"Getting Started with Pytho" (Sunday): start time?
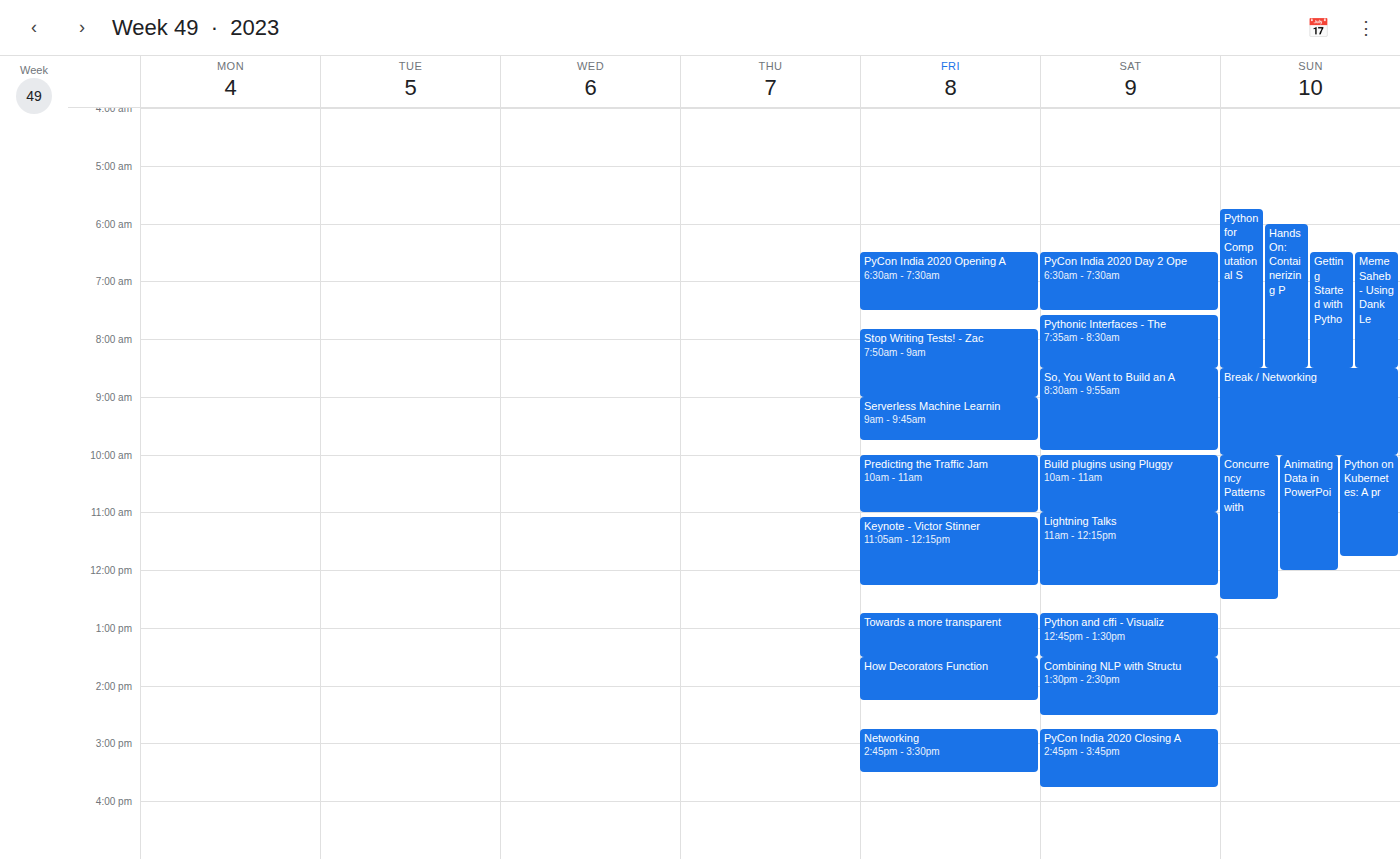
6:30 AM